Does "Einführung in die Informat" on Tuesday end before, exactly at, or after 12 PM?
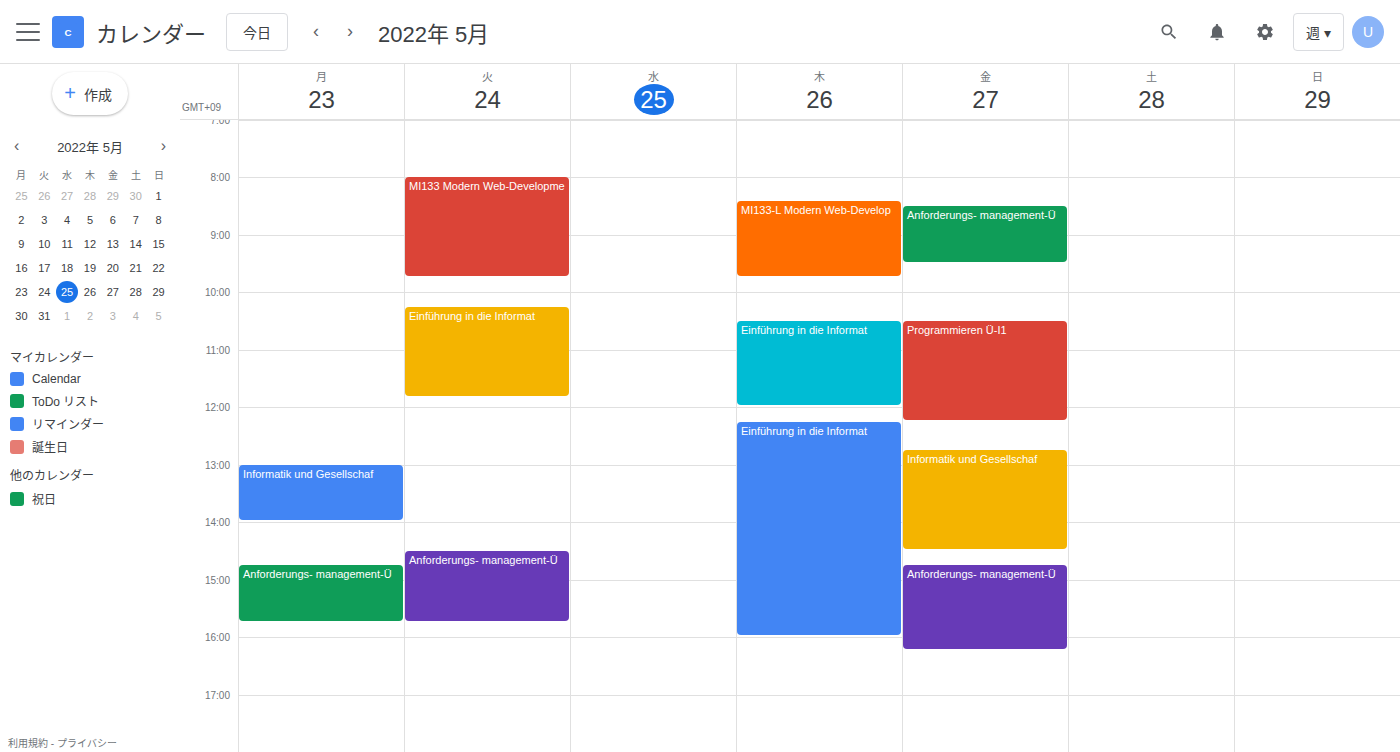
11:50 AM -- before 12 PM, 10 minutes above the 12 PM line.